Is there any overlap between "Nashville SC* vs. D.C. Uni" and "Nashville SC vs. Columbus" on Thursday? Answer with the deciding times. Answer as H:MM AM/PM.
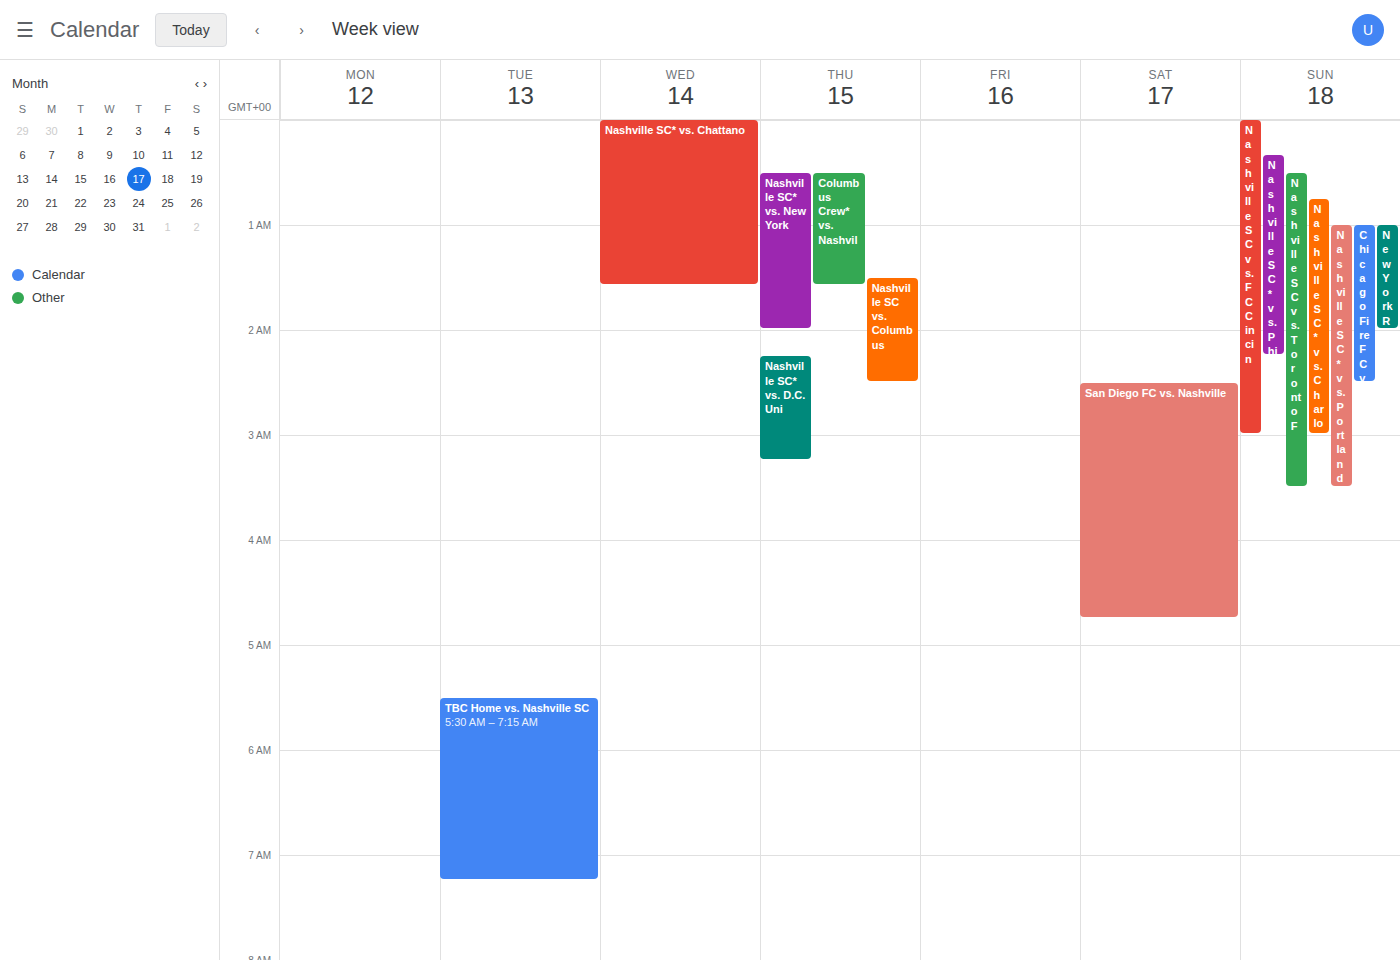
"Nashville SC* vs. D.C. Uni" starts at 2:15 AM, before "Nashville SC vs. Columbus" ends at 2:30 AM -- they overlap.